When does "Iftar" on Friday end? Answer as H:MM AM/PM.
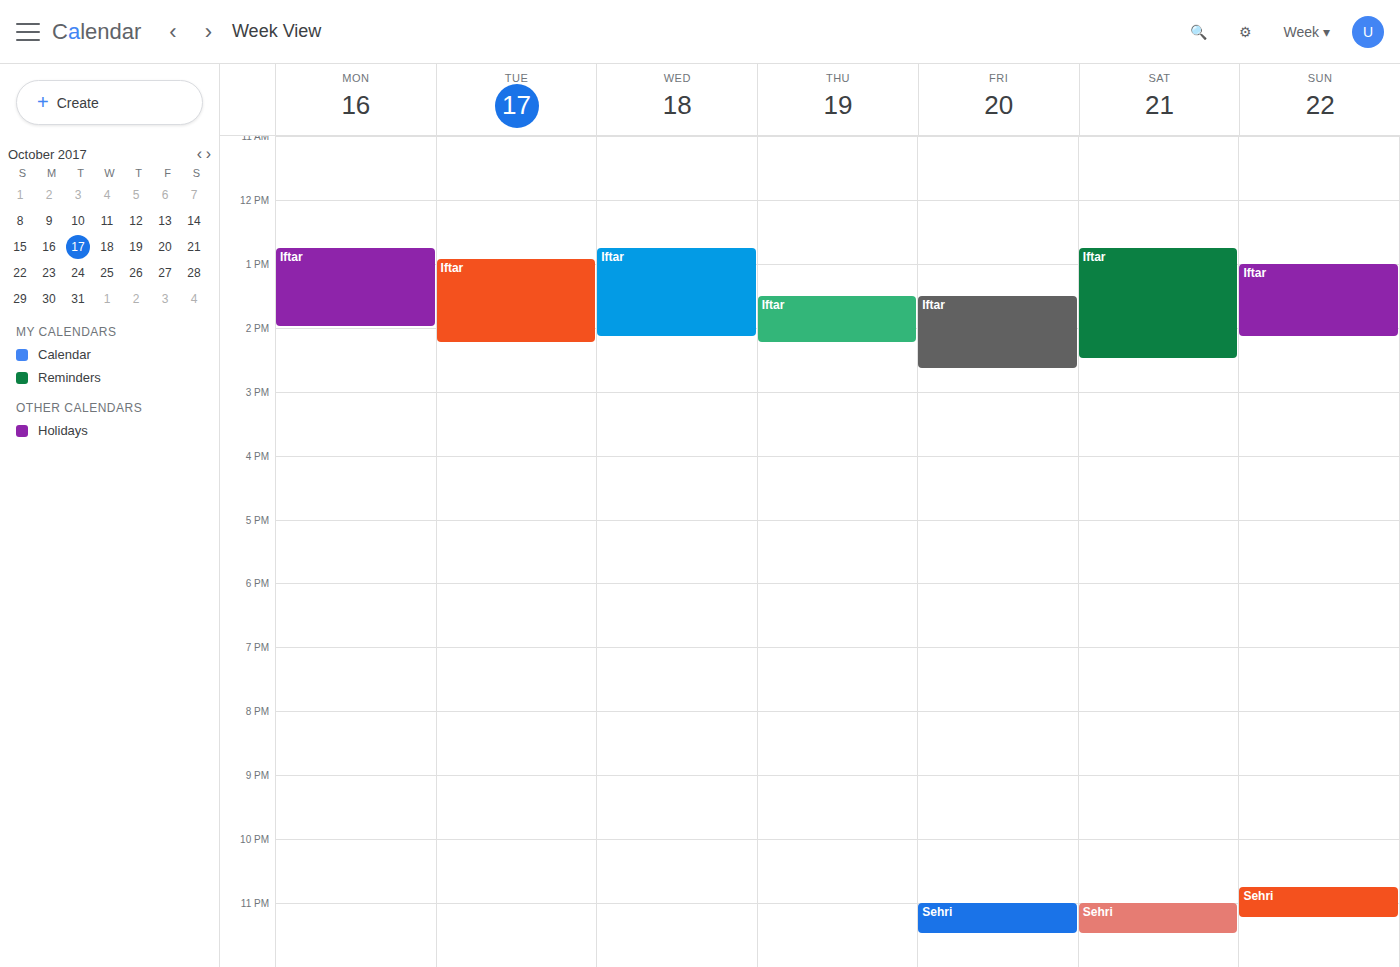
2:40 PM